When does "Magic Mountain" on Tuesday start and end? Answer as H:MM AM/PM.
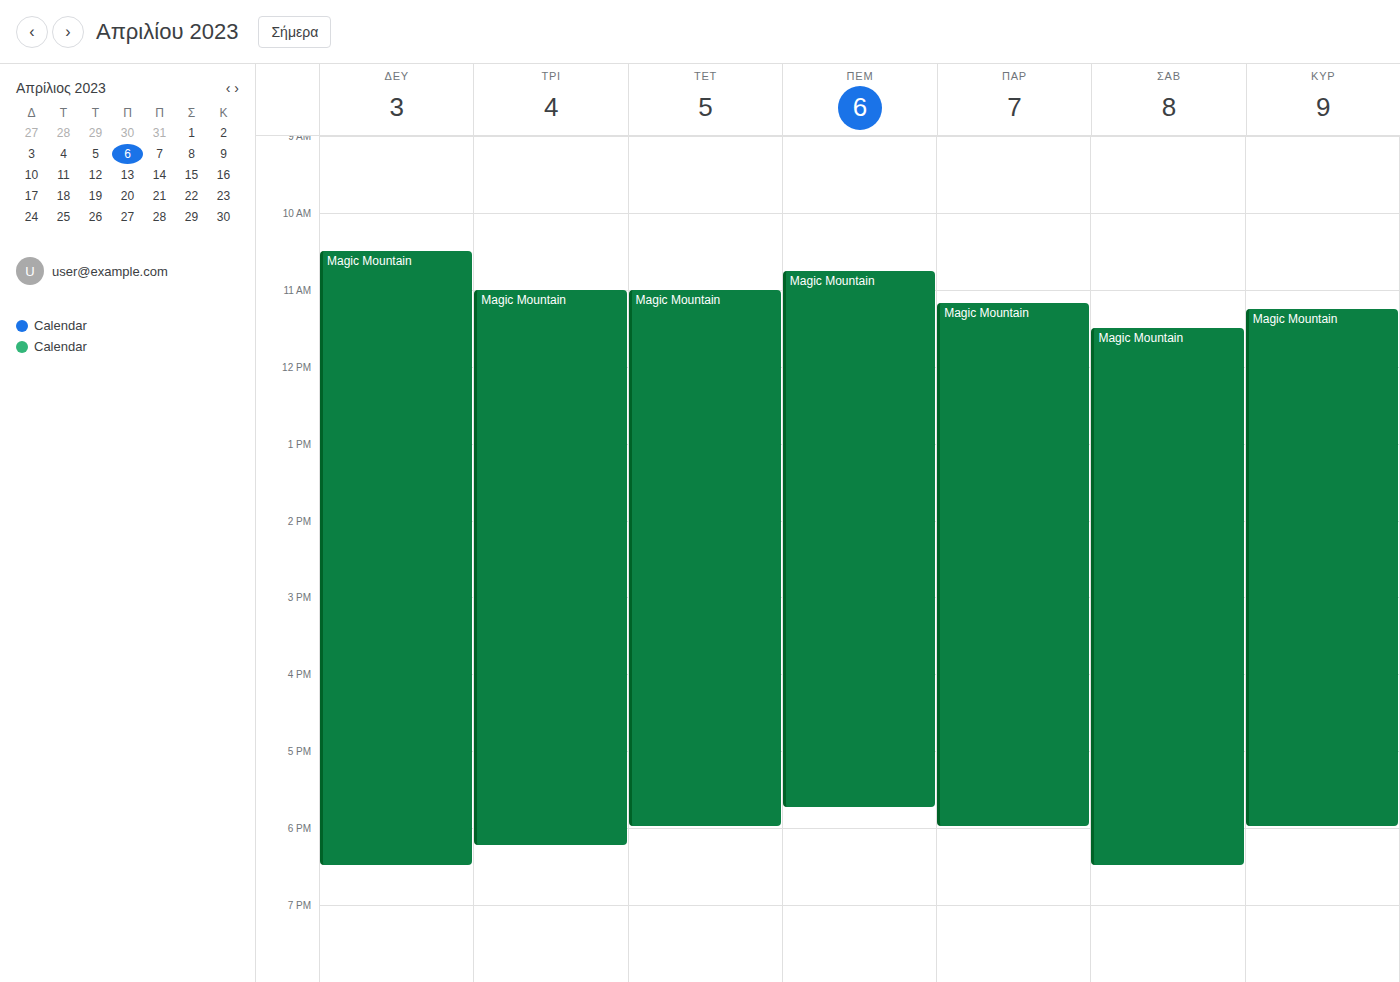
11:00 AM to 6:15 PM